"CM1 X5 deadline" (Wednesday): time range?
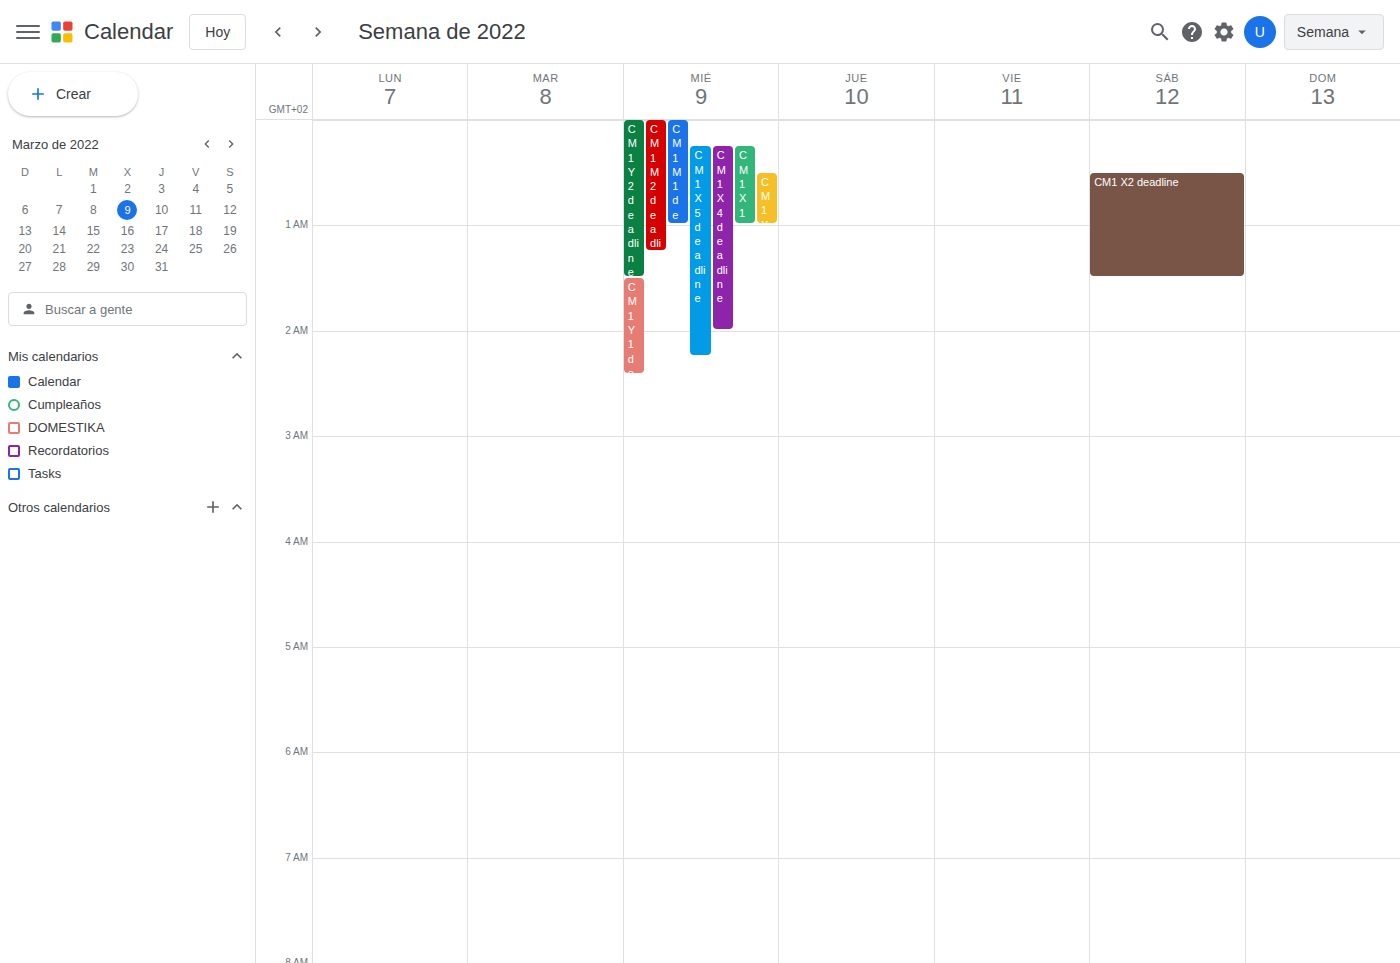
12:15 AM to 2:15 AM